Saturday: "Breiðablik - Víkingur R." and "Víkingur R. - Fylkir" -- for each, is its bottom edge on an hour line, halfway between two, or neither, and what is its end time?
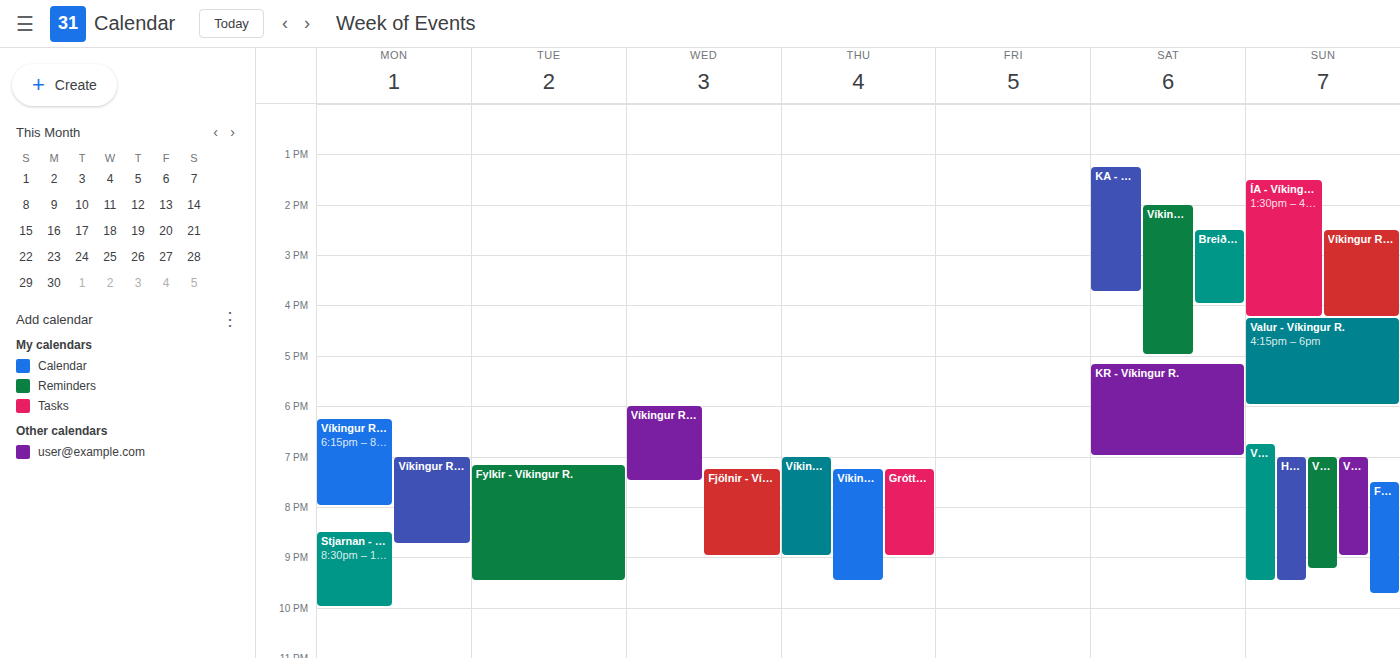
"Breiðablik - Víkingur R.": 4:00 PM, exactly on the 4 PM line. "Víkingur R. - Fylkir": 5:00 PM, exactly on the 5 PM line.